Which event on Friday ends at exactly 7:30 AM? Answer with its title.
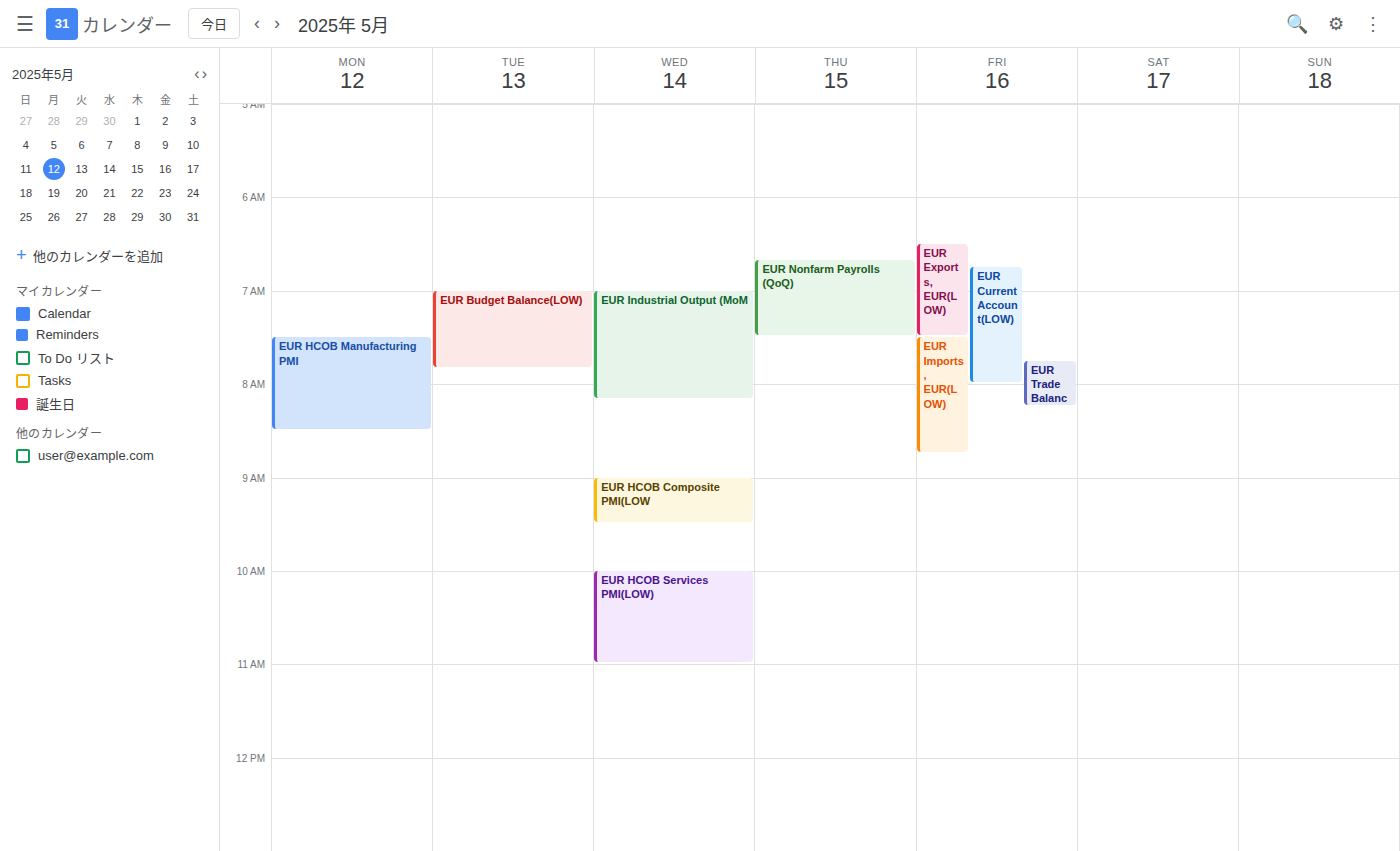
"EUR Exports, EUR(LOW)"